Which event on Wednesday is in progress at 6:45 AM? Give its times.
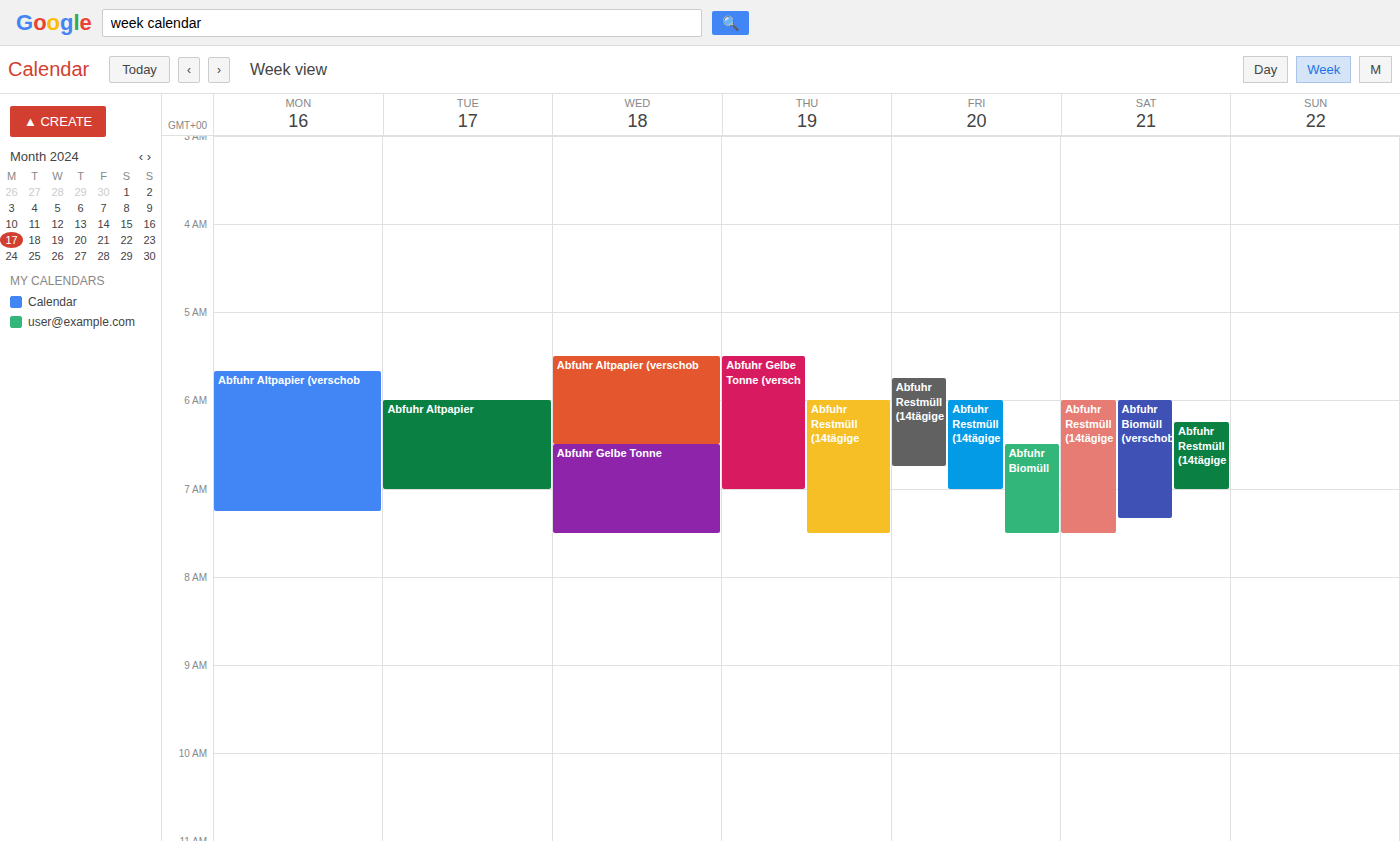
"Abfuhr Gelbe Tonne", 6:30 AM to 7:30 AM